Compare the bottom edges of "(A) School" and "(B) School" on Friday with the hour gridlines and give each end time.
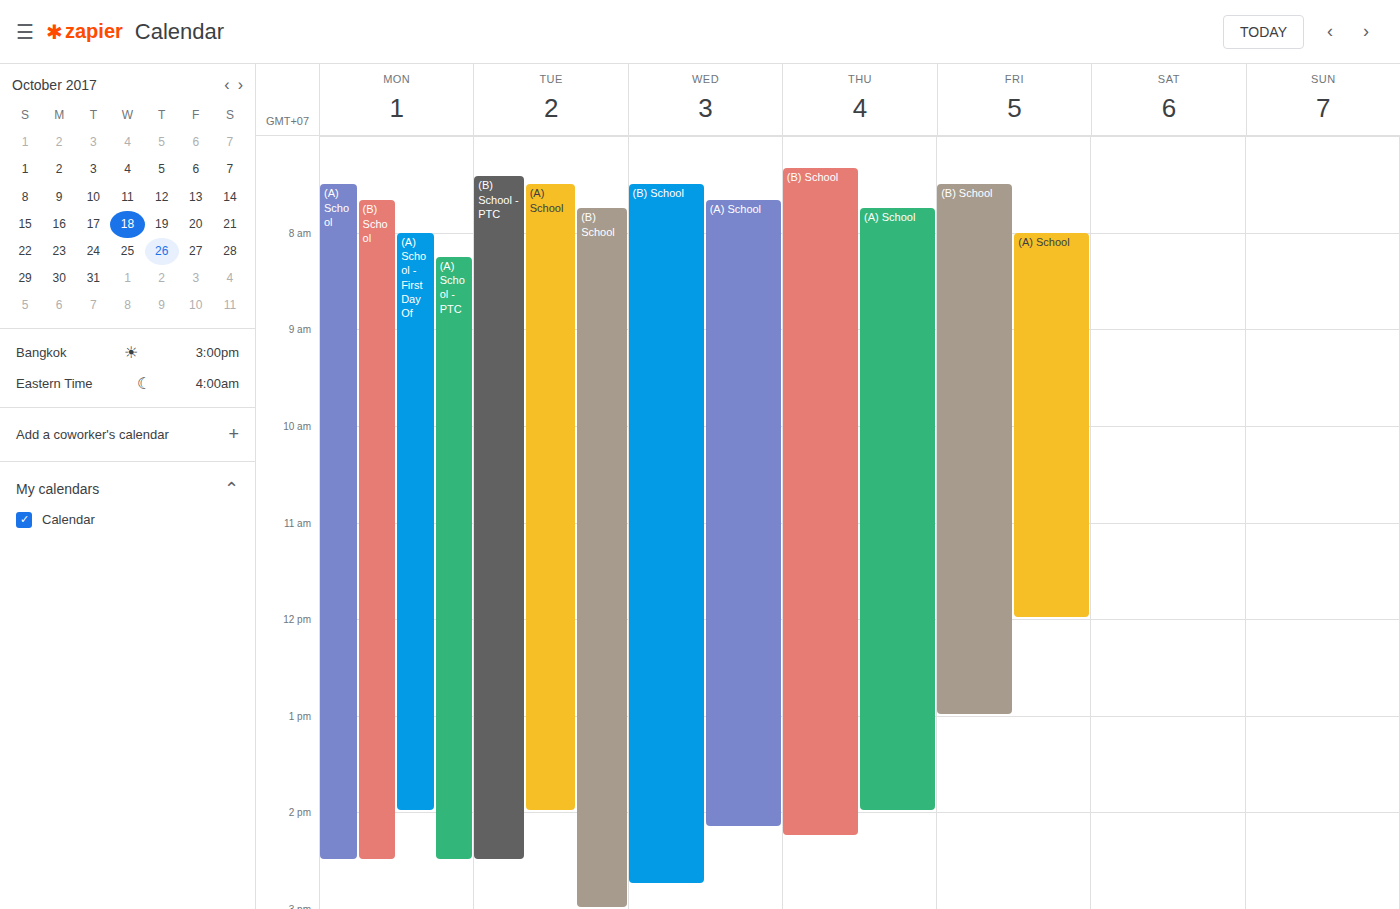
"(A) School": 12:00 PM, exactly on the 12 PM line. "(B) School": 1:00 PM, exactly on the 1 PM line.